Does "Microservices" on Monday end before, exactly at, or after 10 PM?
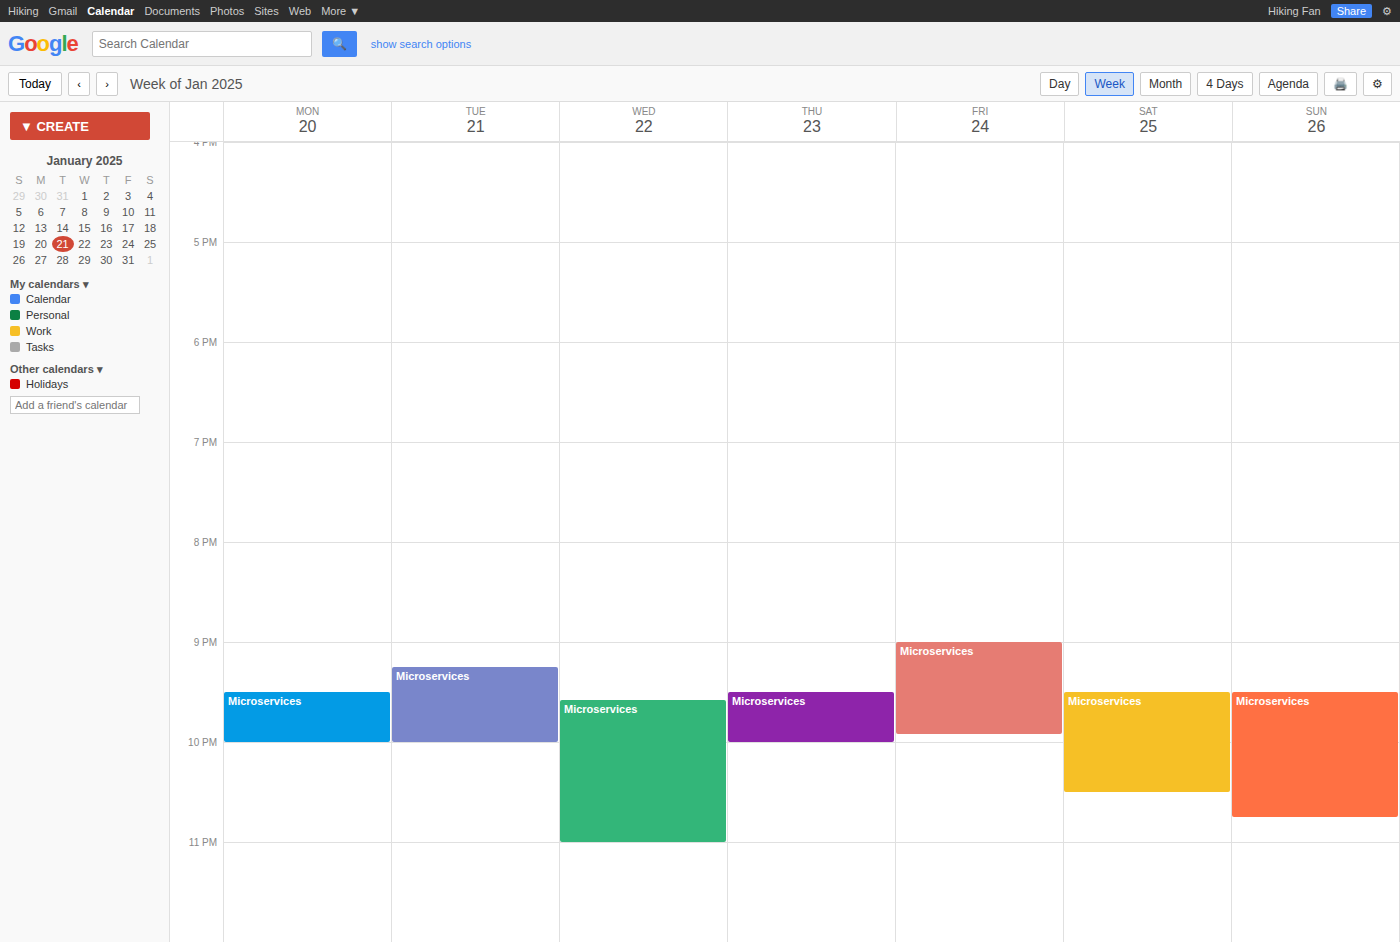
10:00 PM -- exactly at 10 PM, on the 10 PM line.